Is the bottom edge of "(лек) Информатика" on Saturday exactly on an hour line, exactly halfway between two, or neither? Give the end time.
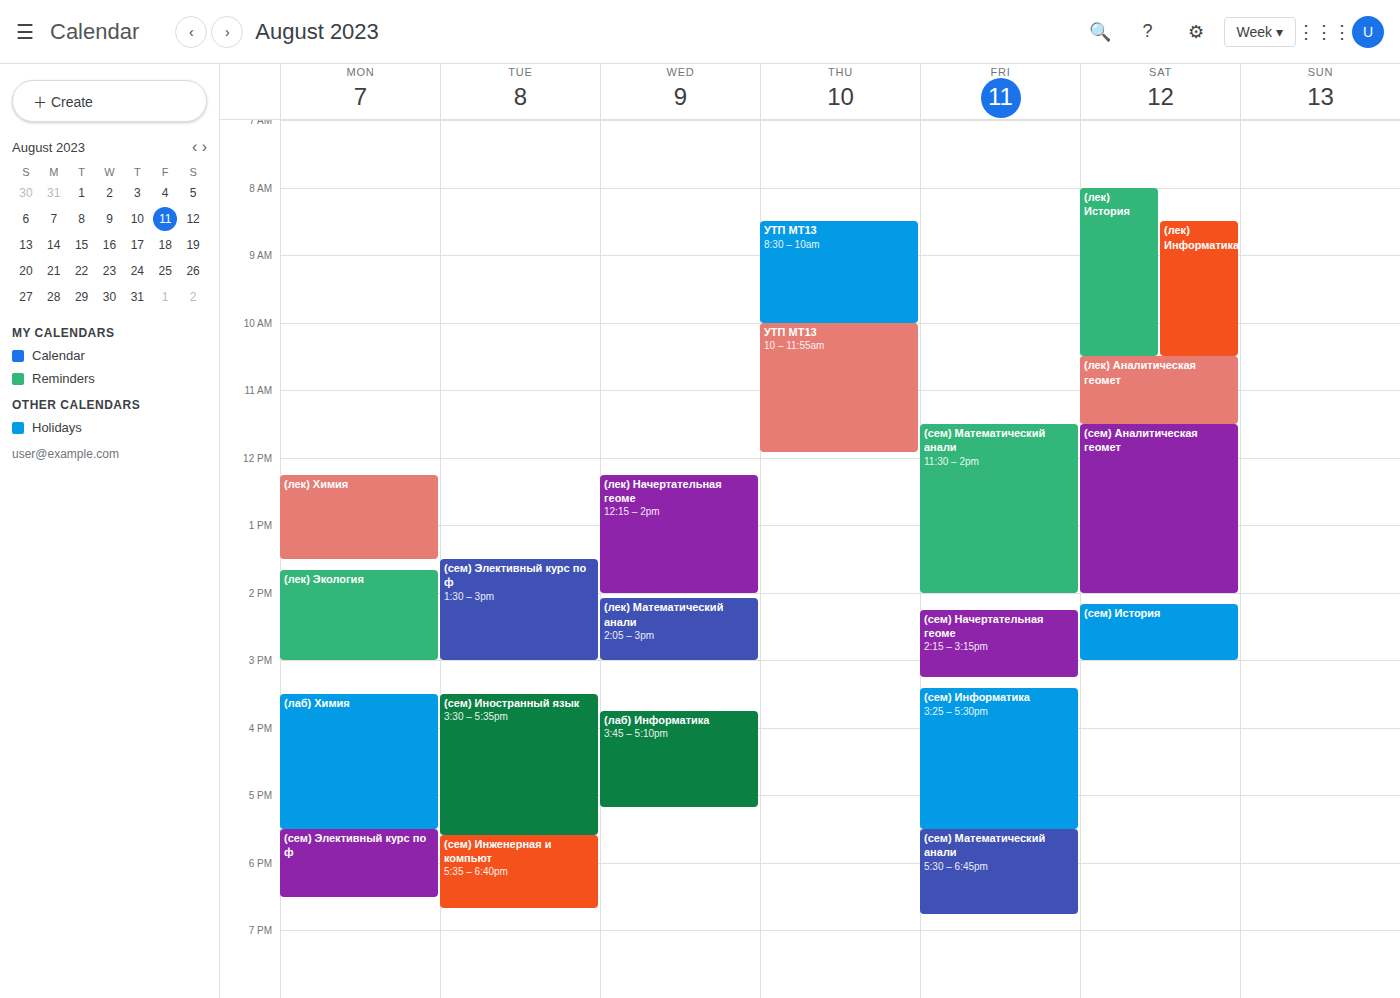
10:30 AM -- halfway between the 10 AM and 11 AM lines.